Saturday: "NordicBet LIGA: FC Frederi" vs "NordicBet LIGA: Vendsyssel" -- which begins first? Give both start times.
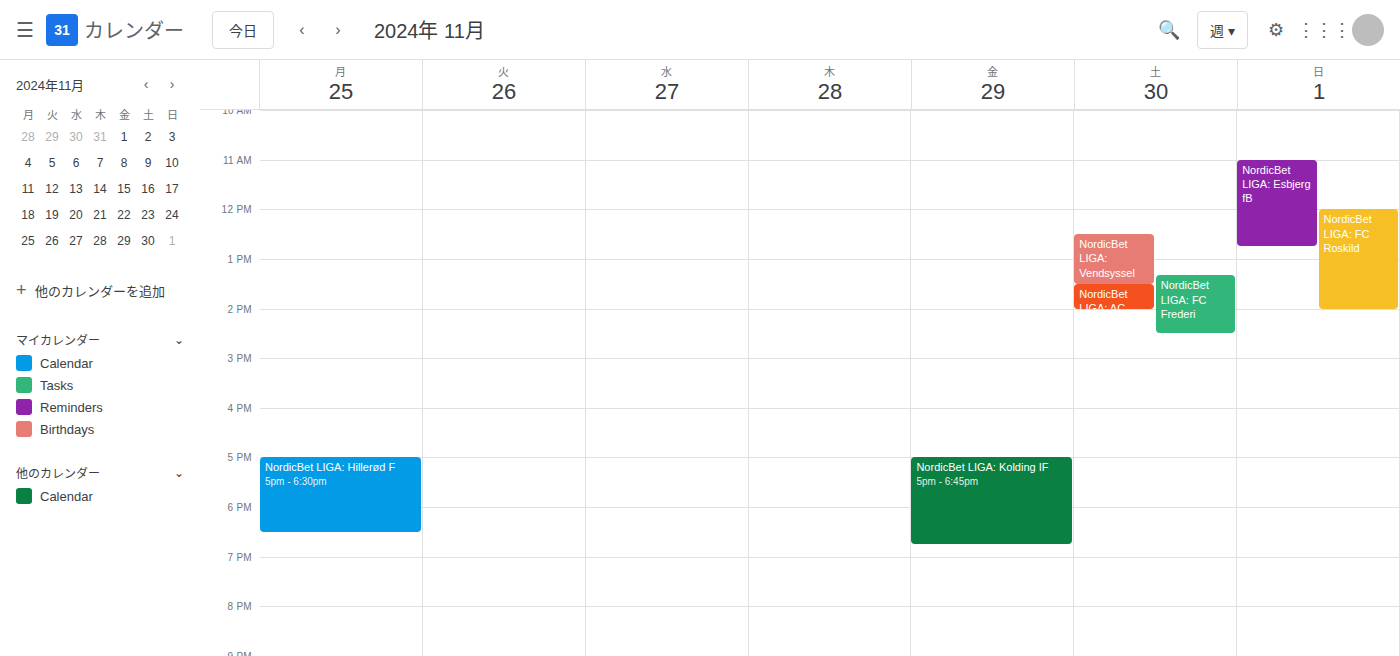
"NordicBet LIGA: Vendsyssel" 12:30 PM; "NordicBet LIGA: FC Frederi" 1:20 PM.